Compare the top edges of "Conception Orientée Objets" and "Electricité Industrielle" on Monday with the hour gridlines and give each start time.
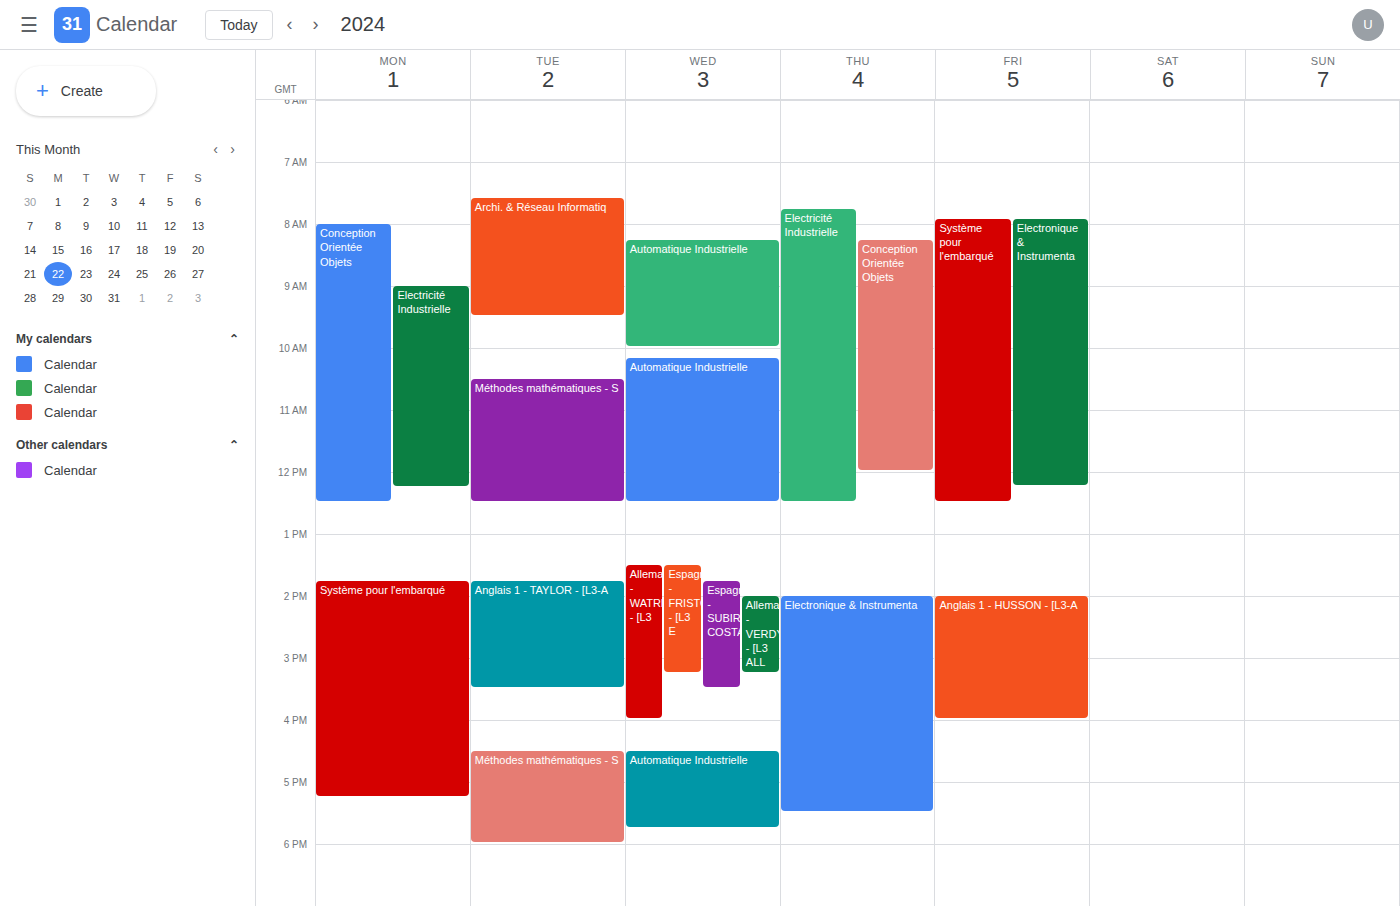
"Conception Orientée Objets": 8:00 AM, exactly on the 8 AM line. "Electricité Industrielle": 9:00 AM, exactly on the 9 AM line.